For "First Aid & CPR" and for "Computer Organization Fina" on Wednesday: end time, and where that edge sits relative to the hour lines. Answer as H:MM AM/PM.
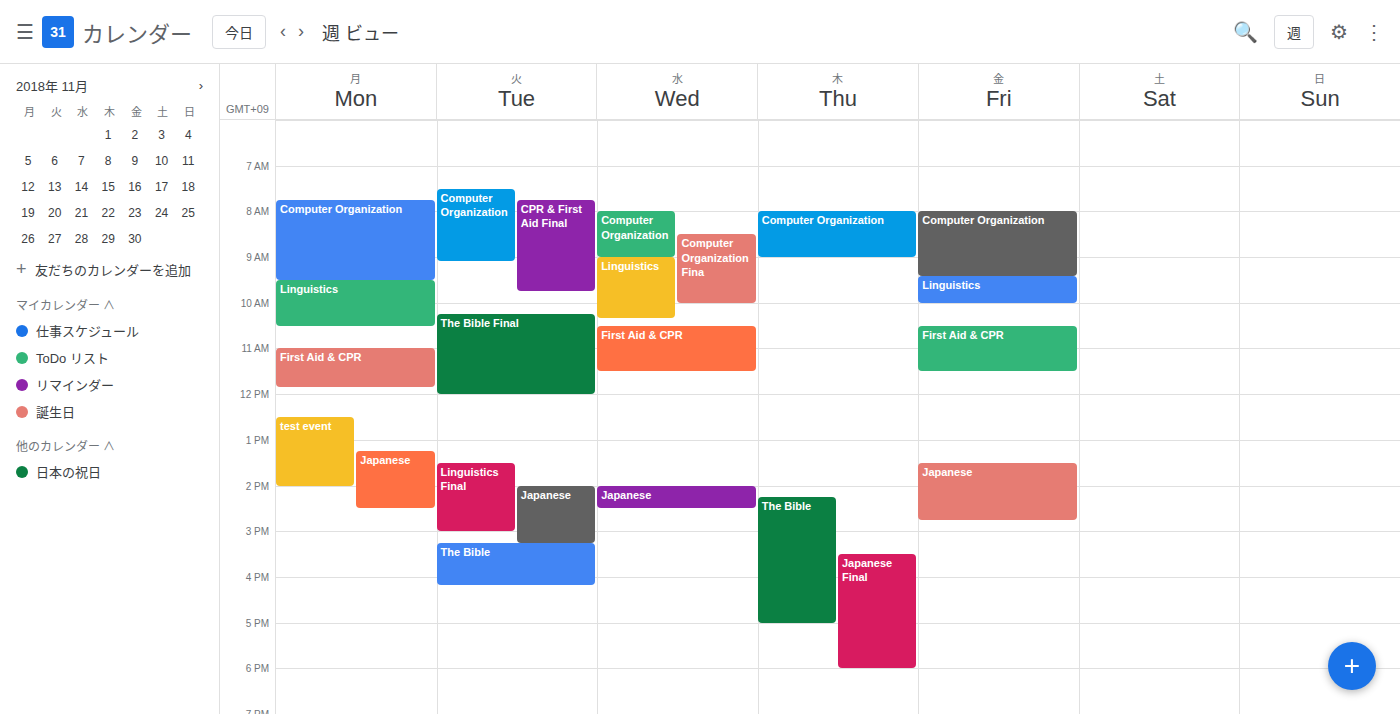
"First Aid & CPR": 11:30 AM, halfway between the 11 AM and 12 PM lines. "Computer Organization Fina": 10:00 AM, exactly on the 10 AM line.